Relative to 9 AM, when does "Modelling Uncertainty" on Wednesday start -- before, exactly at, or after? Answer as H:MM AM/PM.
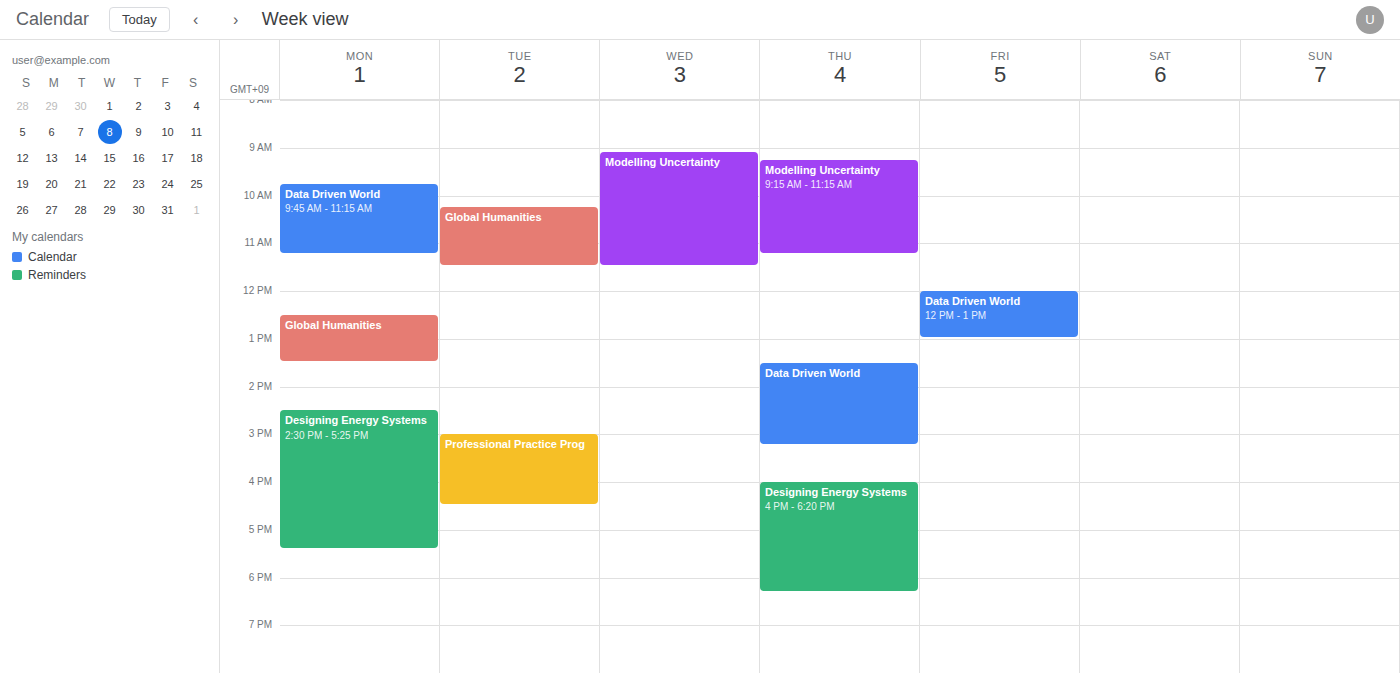
9:05 AM -- after 9 AM, 5 minutes below the 9 AM line.